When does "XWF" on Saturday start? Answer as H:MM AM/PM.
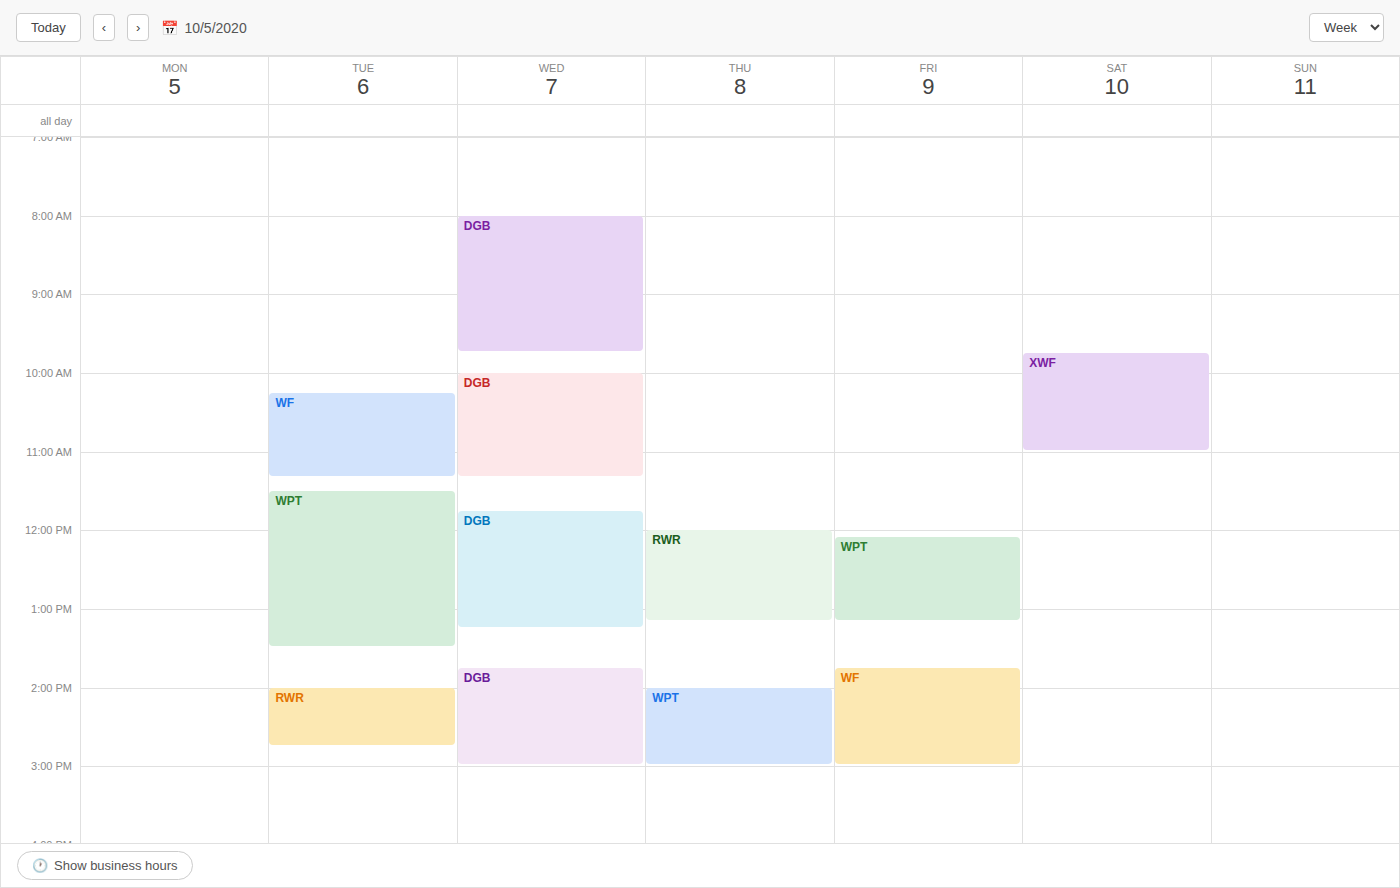
9:45 AM